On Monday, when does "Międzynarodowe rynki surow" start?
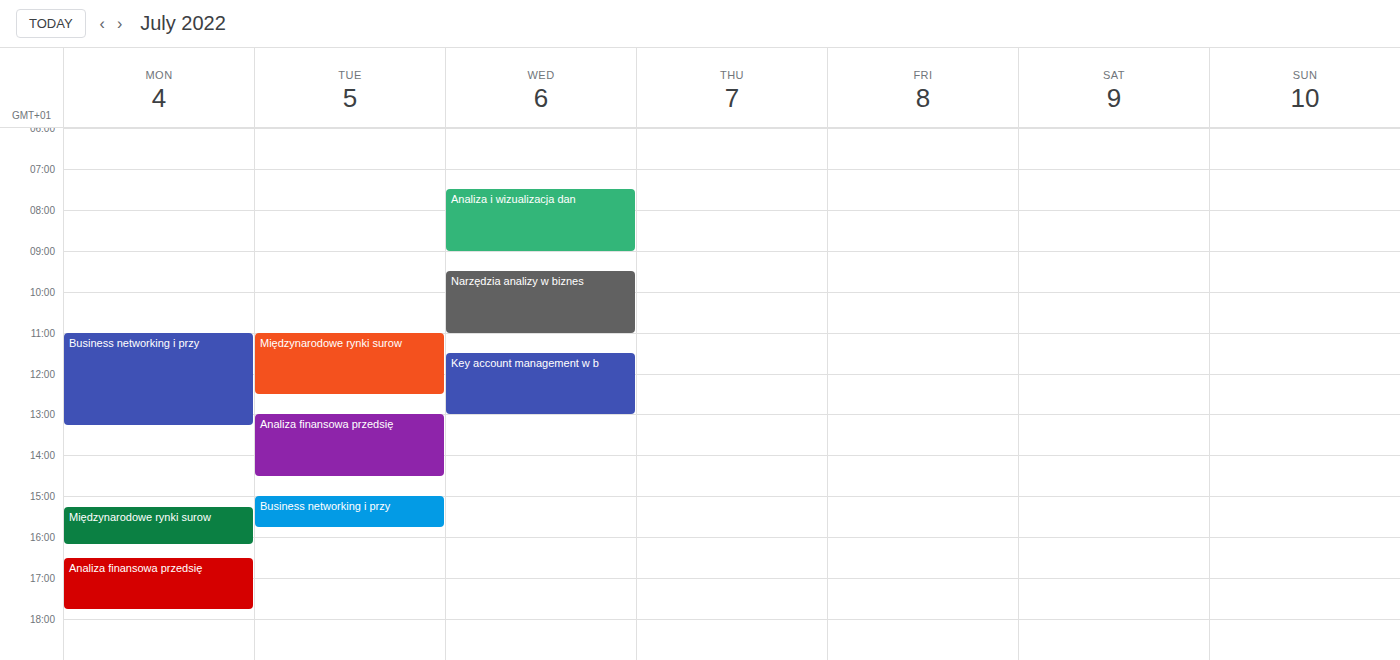
3:15 PM